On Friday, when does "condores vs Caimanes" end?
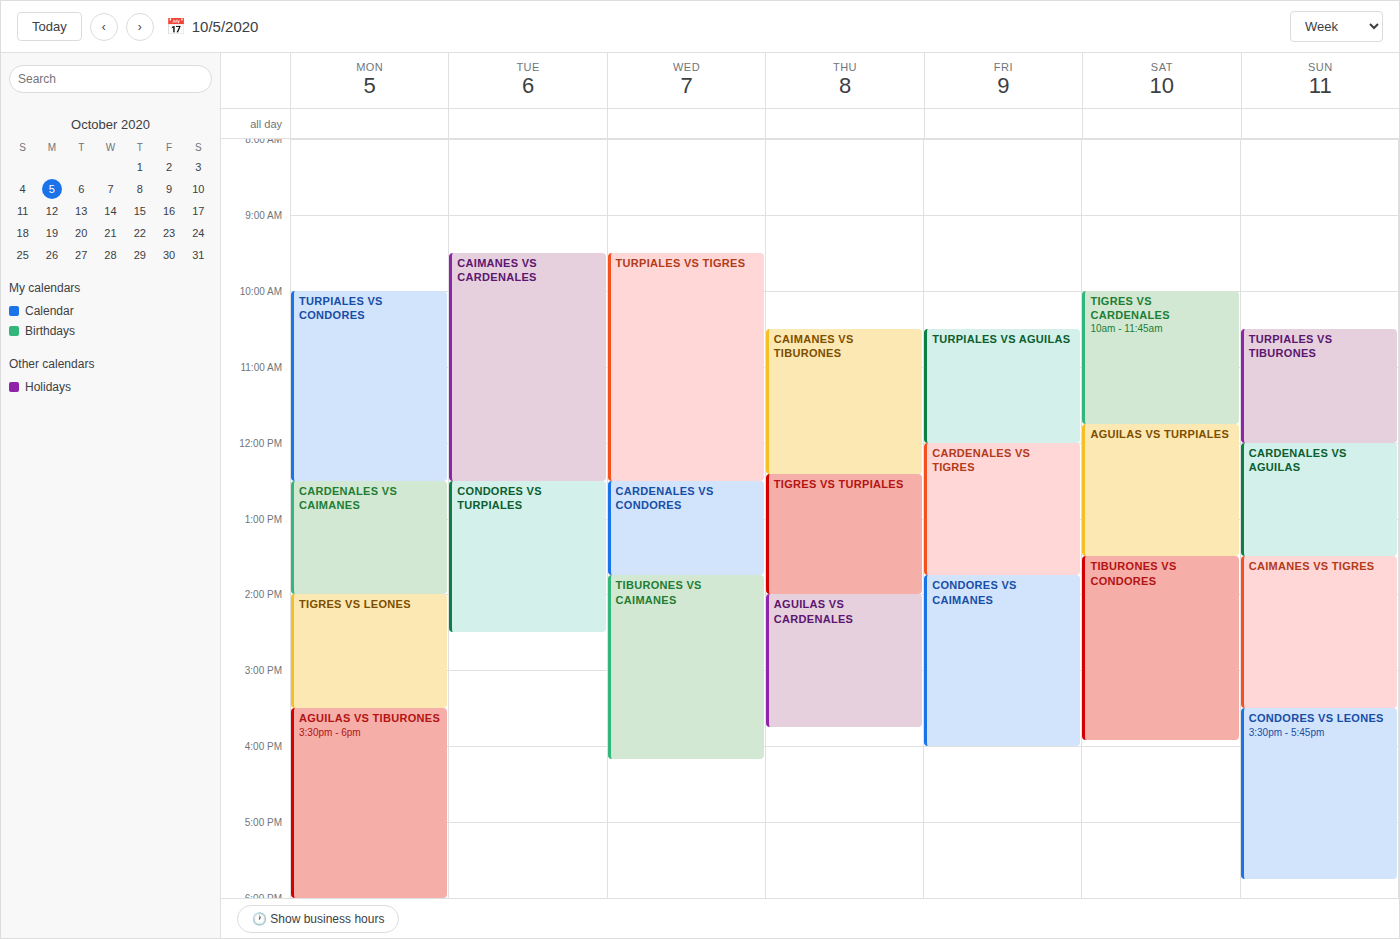
4:00 PM